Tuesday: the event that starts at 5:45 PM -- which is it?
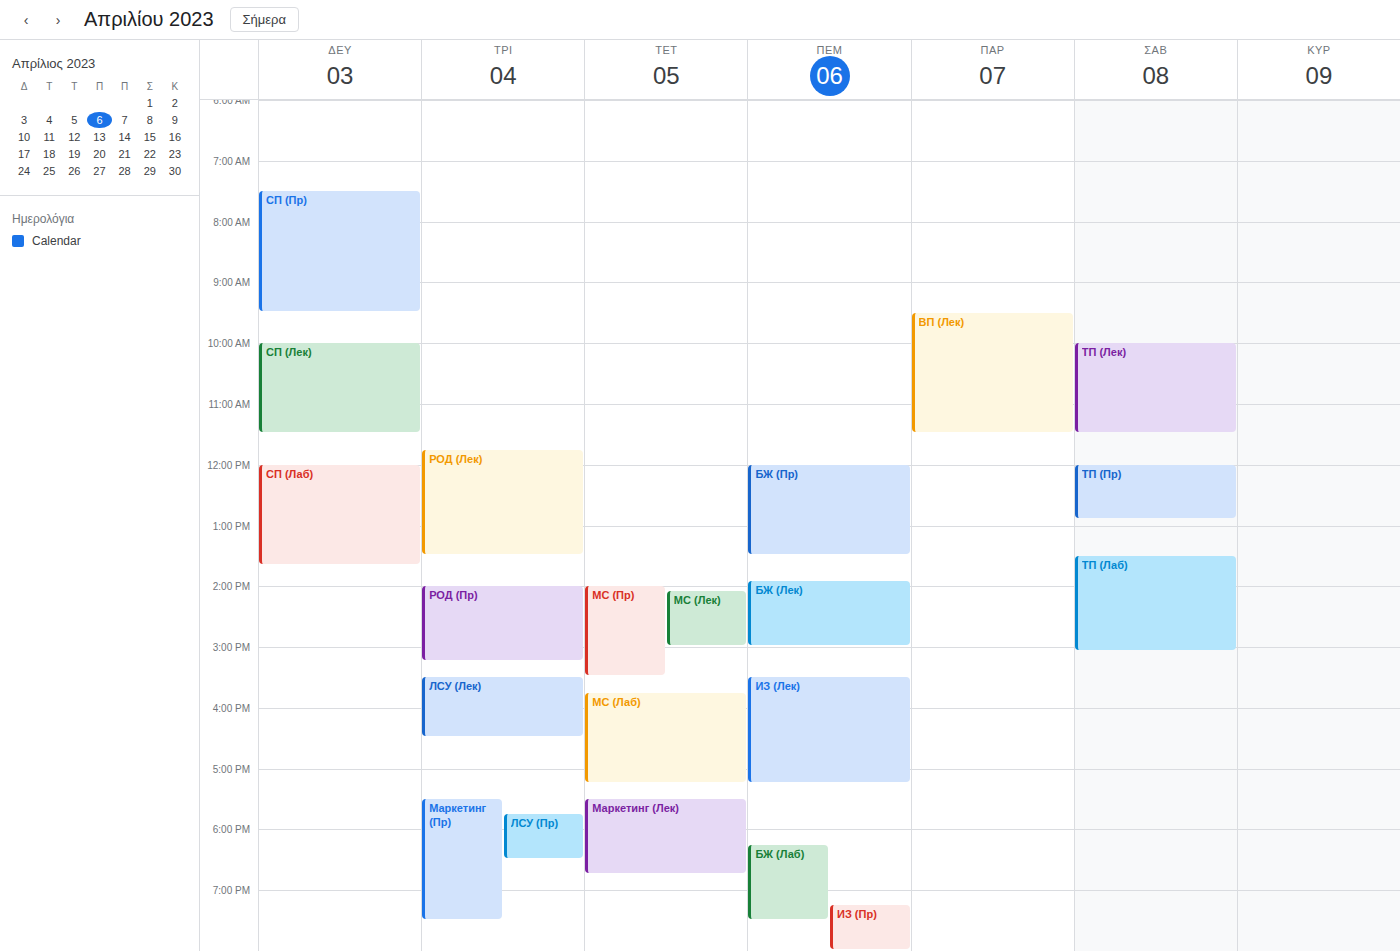
"ЛСУ (Пр)"